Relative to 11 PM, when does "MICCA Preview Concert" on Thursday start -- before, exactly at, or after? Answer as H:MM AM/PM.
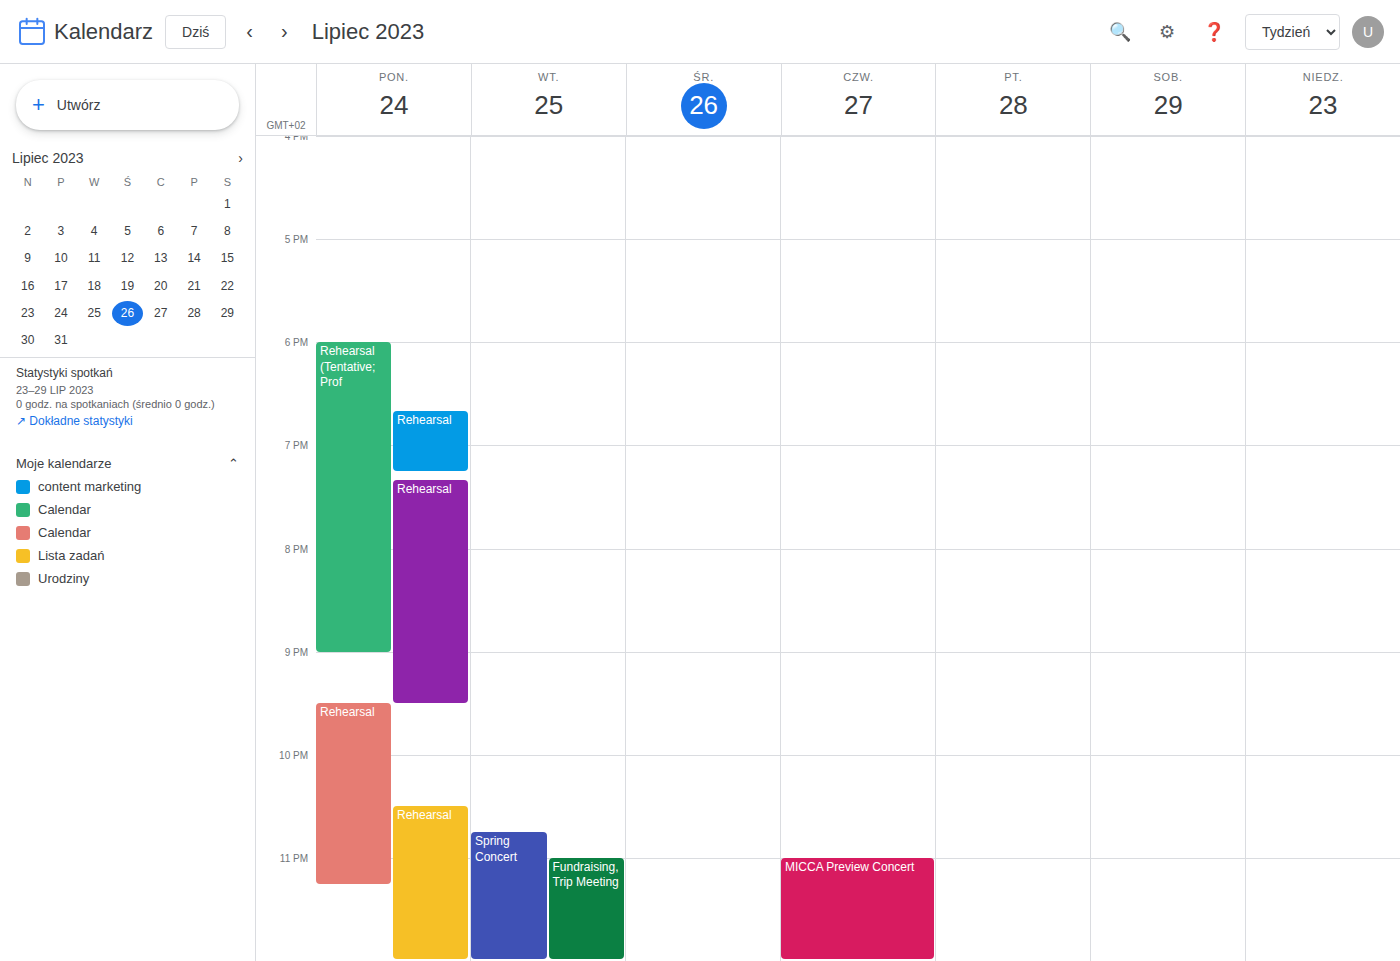
11:00 PM -- exactly at 11 PM, on the 11 PM line.